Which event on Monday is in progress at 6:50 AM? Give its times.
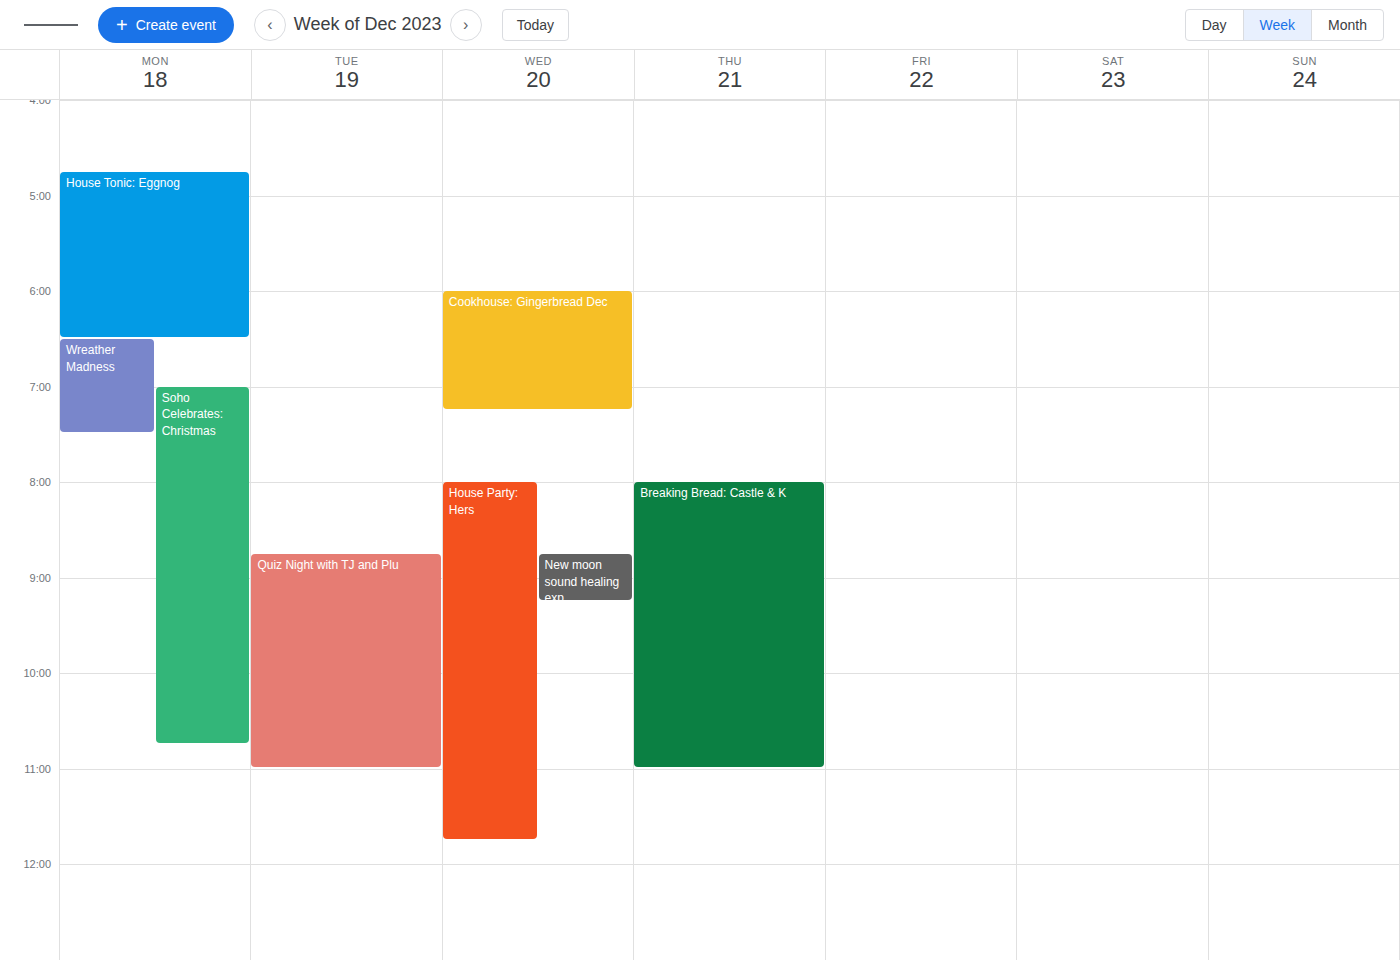
"Wreather Madness", 6:30 AM to 7:30 AM